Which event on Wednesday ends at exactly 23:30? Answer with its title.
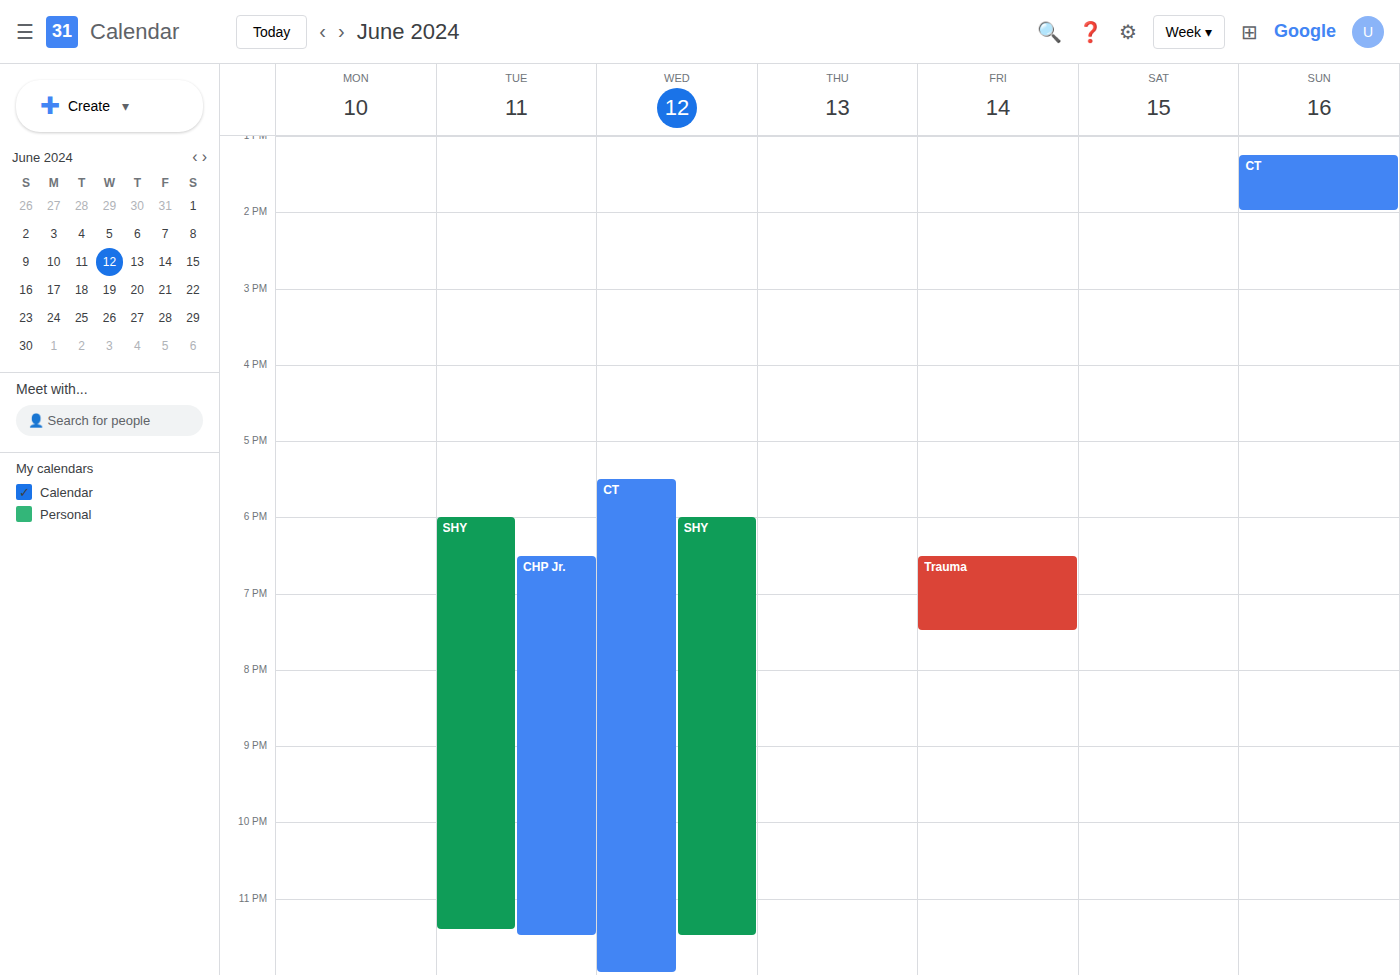
"SHY"